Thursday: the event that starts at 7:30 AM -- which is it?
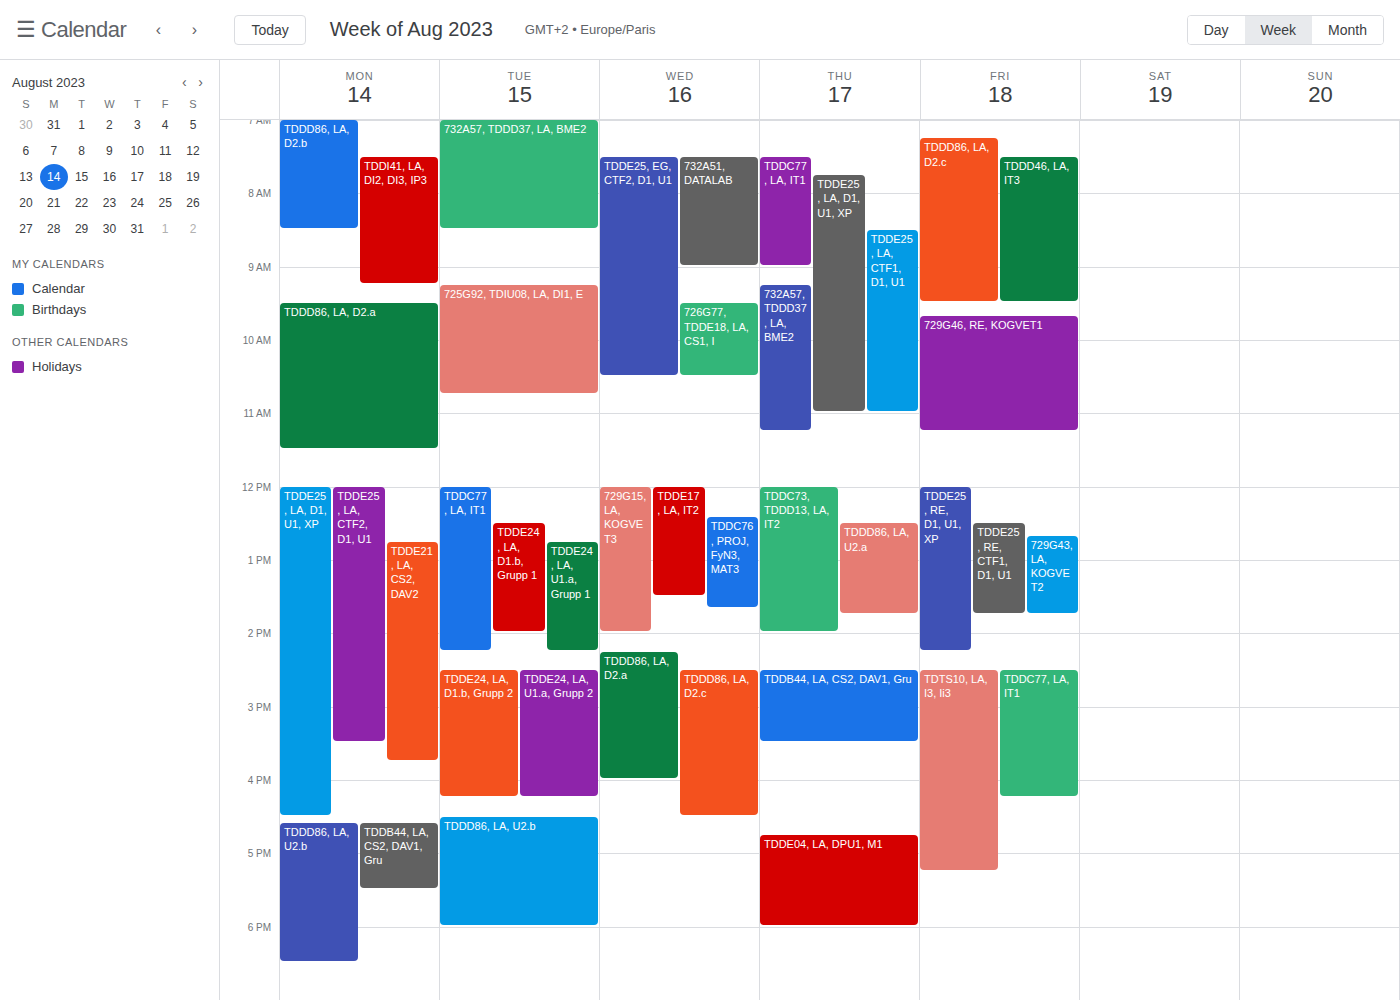
"TDDC77, LA, IT1"